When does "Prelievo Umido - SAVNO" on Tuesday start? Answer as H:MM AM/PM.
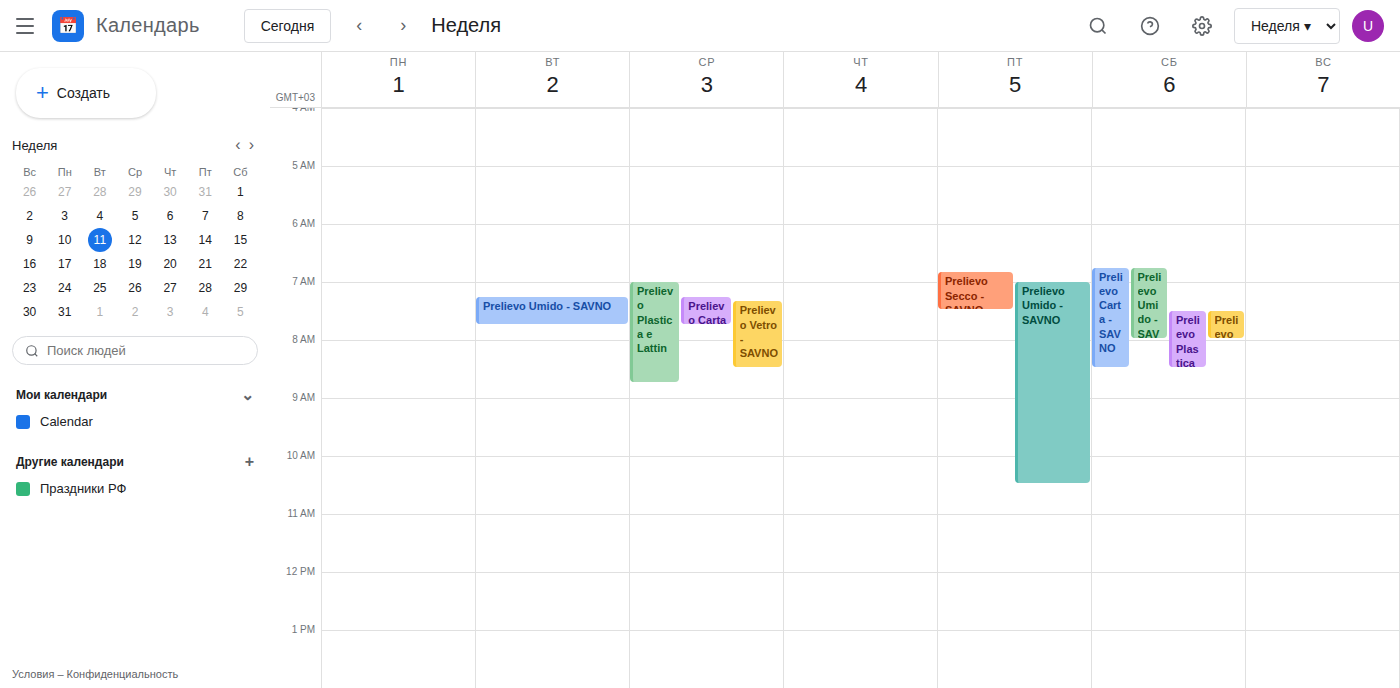
7:15 AM